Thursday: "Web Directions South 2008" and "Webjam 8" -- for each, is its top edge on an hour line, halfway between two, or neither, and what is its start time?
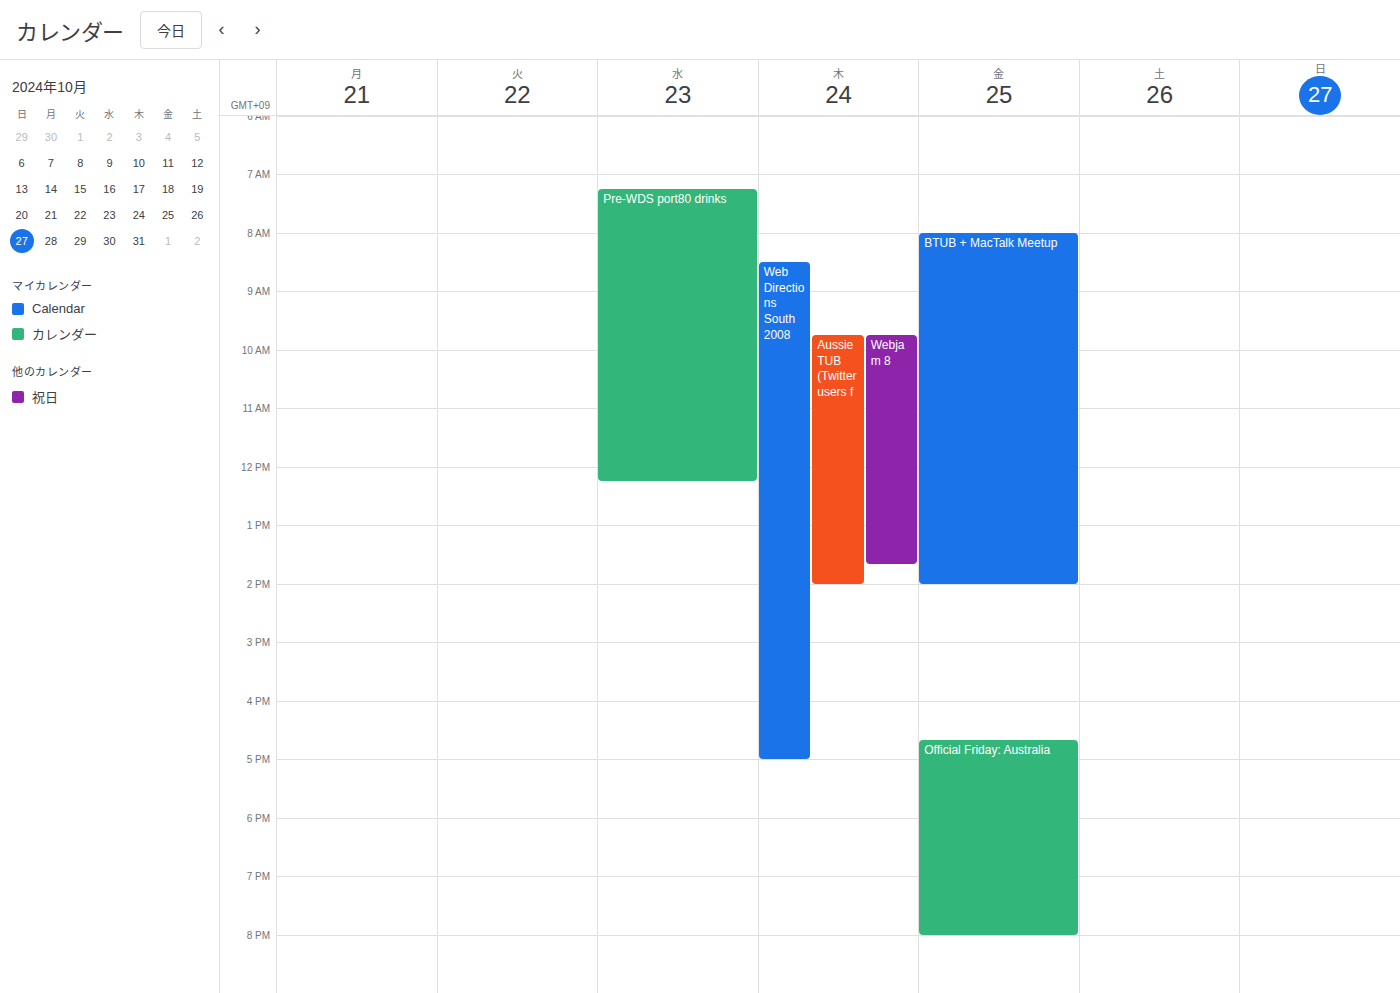
"Web Directions South 2008": 8:30 AM, halfway between the 8 AM and 9 AM lines. "Webjam 8": 9:45 AM, neither: three quarters of the way from the 9 AM line to the 10 AM line.